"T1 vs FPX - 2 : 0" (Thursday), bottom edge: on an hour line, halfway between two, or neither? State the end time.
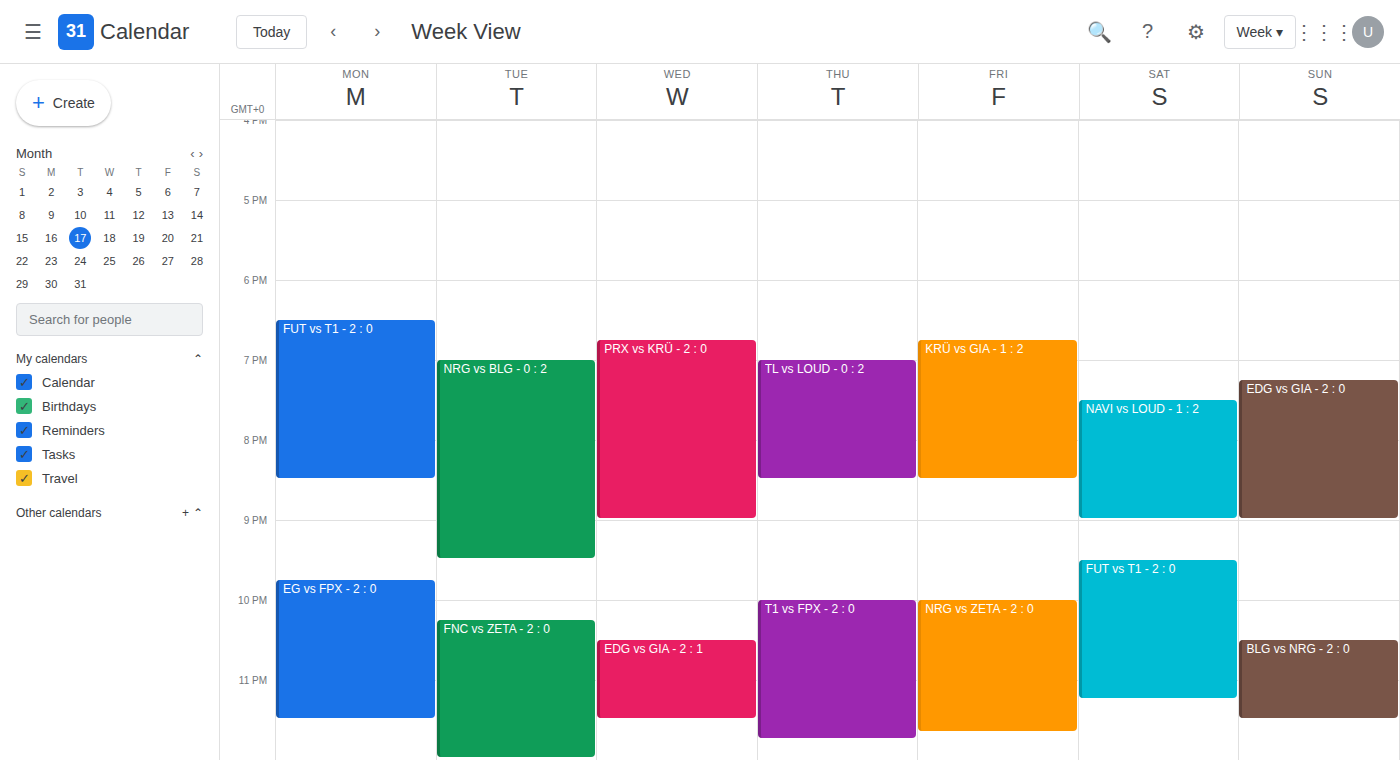
11:45 PM -- neither: three quarters of the way from the 11 PM line to the 12 AM line.